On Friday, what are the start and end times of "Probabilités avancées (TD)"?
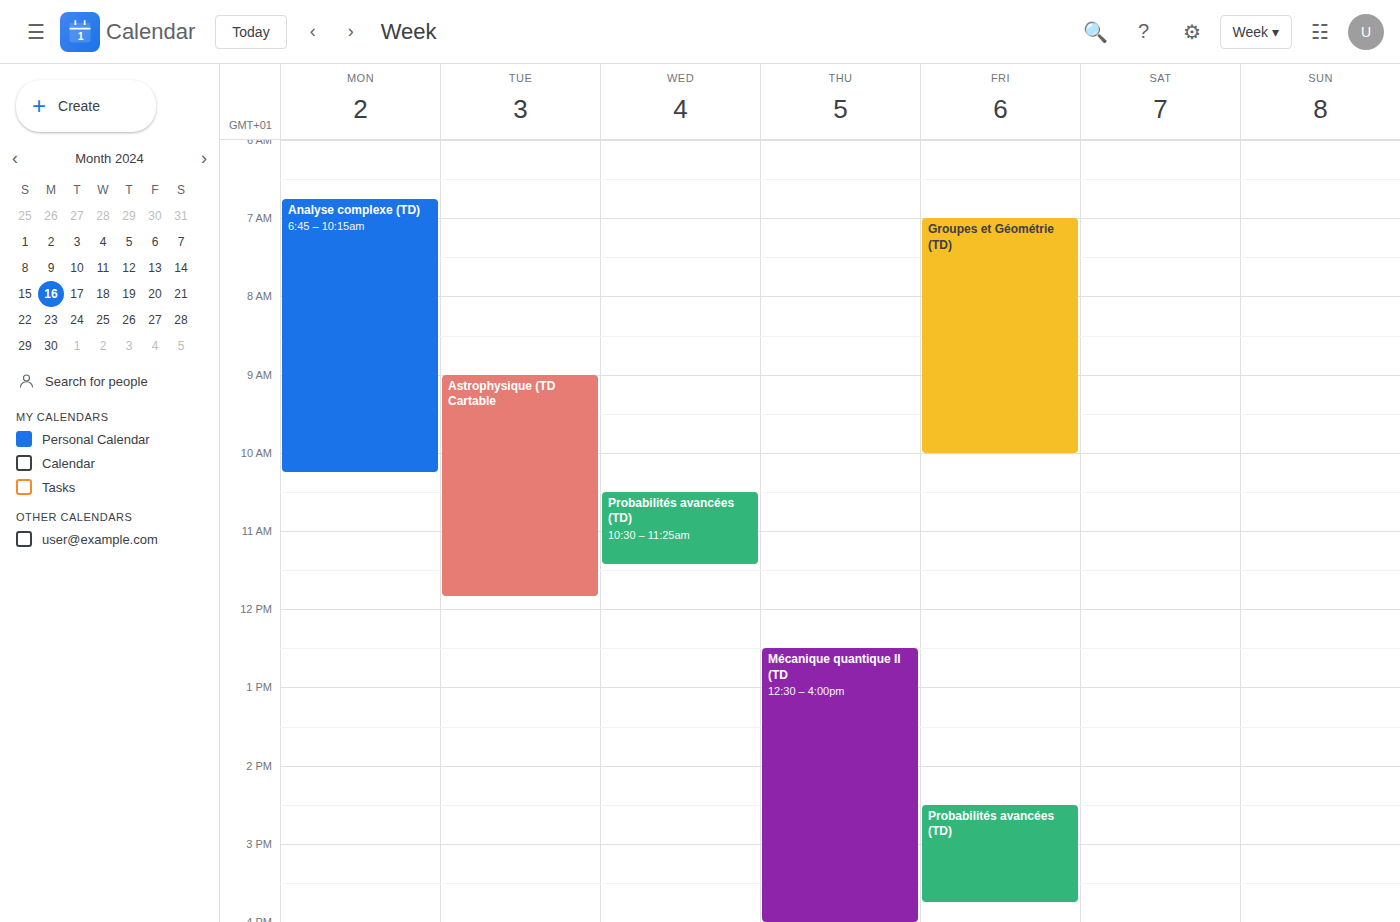
2:30 PM to 3:45 PM